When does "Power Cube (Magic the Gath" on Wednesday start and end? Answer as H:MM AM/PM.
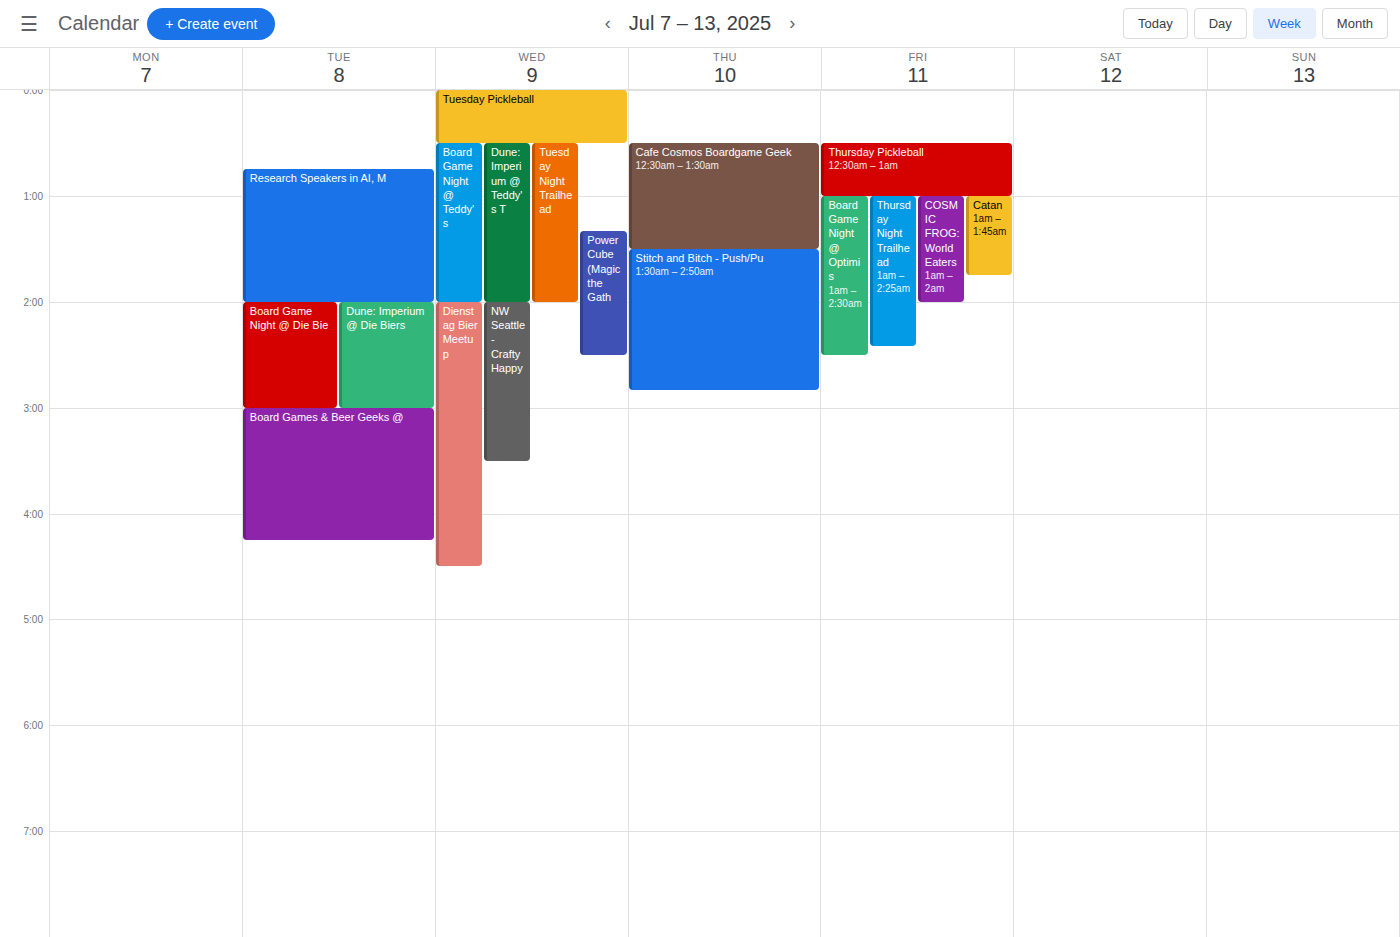
1:20 AM to 2:30 AM